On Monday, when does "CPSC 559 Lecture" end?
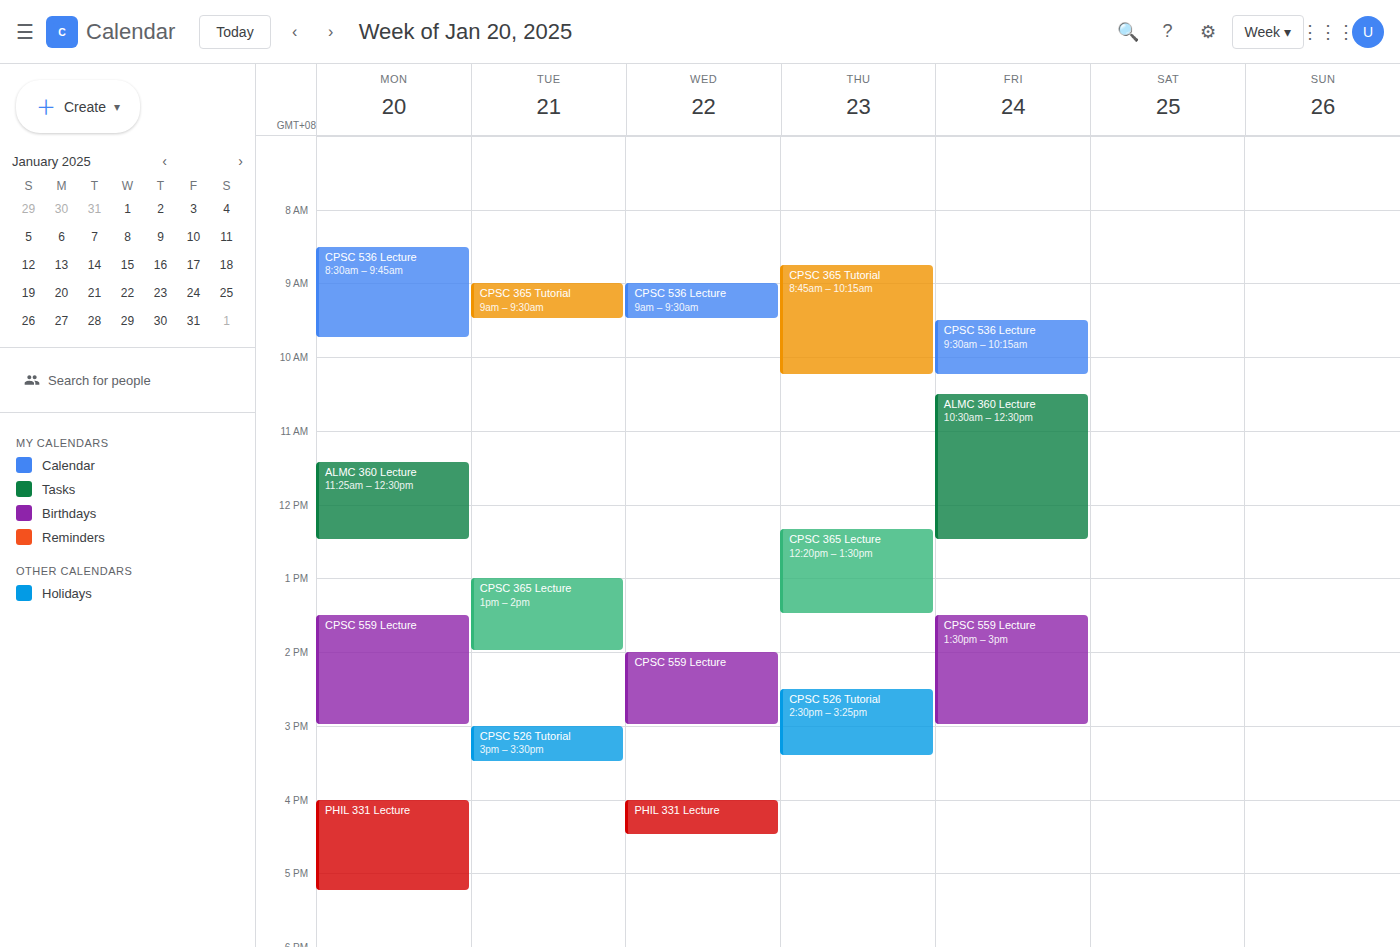
15:00